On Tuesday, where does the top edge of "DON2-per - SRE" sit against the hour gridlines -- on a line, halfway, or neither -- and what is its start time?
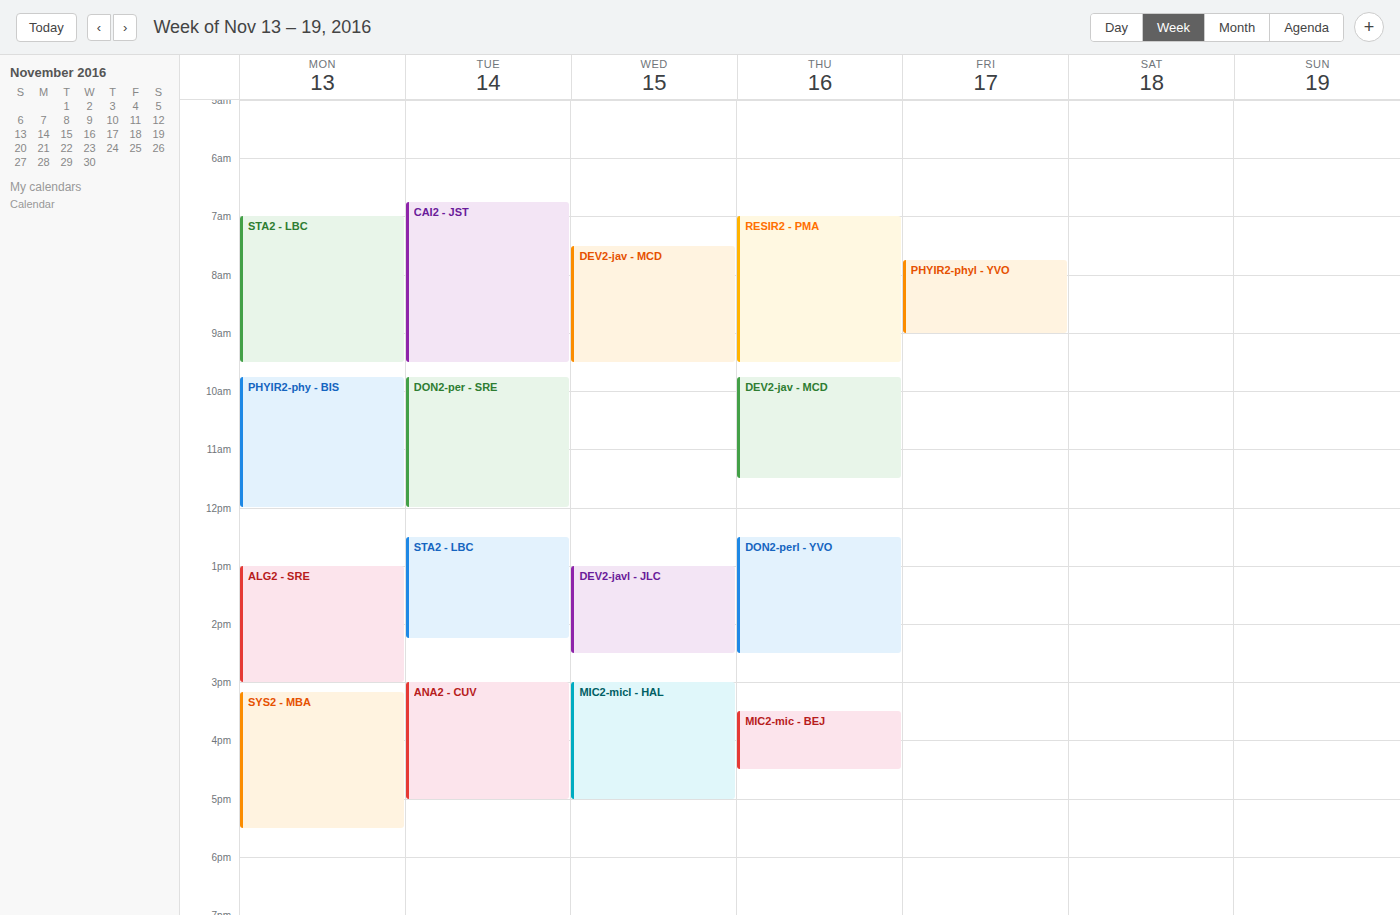
9:45 AM -- neither: three quarters of the way from the 9 AM line to the 10 AM line.